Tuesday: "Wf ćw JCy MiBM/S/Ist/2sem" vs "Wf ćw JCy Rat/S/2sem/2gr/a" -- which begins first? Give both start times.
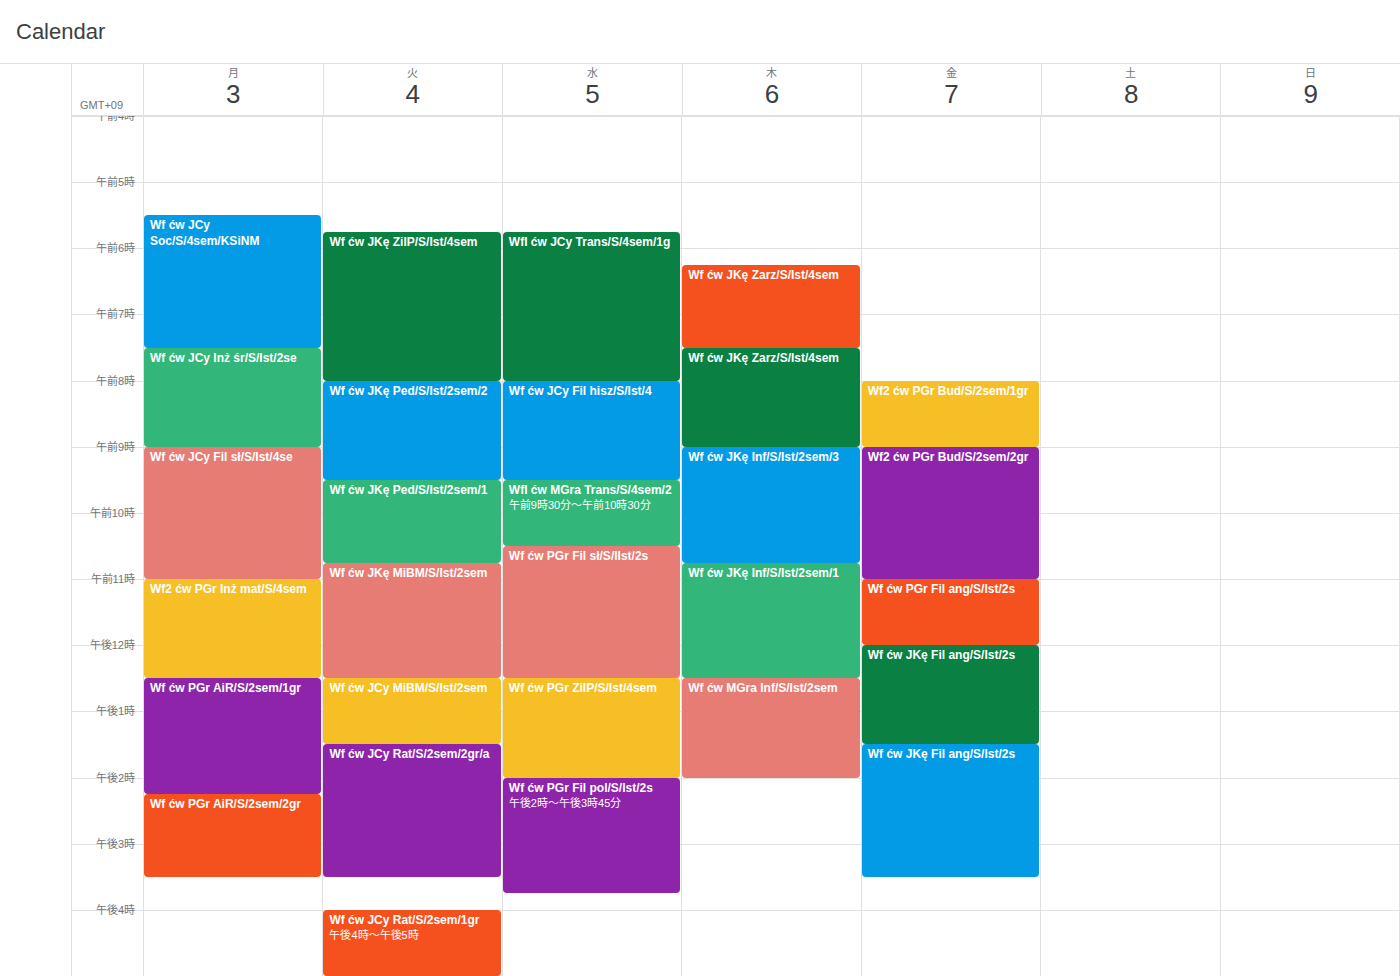
"Wf ćw JCy MiBM/S/Ist/2sem" 12:30 PM; "Wf ćw JCy Rat/S/2sem/2gr/a" 1:30 PM.